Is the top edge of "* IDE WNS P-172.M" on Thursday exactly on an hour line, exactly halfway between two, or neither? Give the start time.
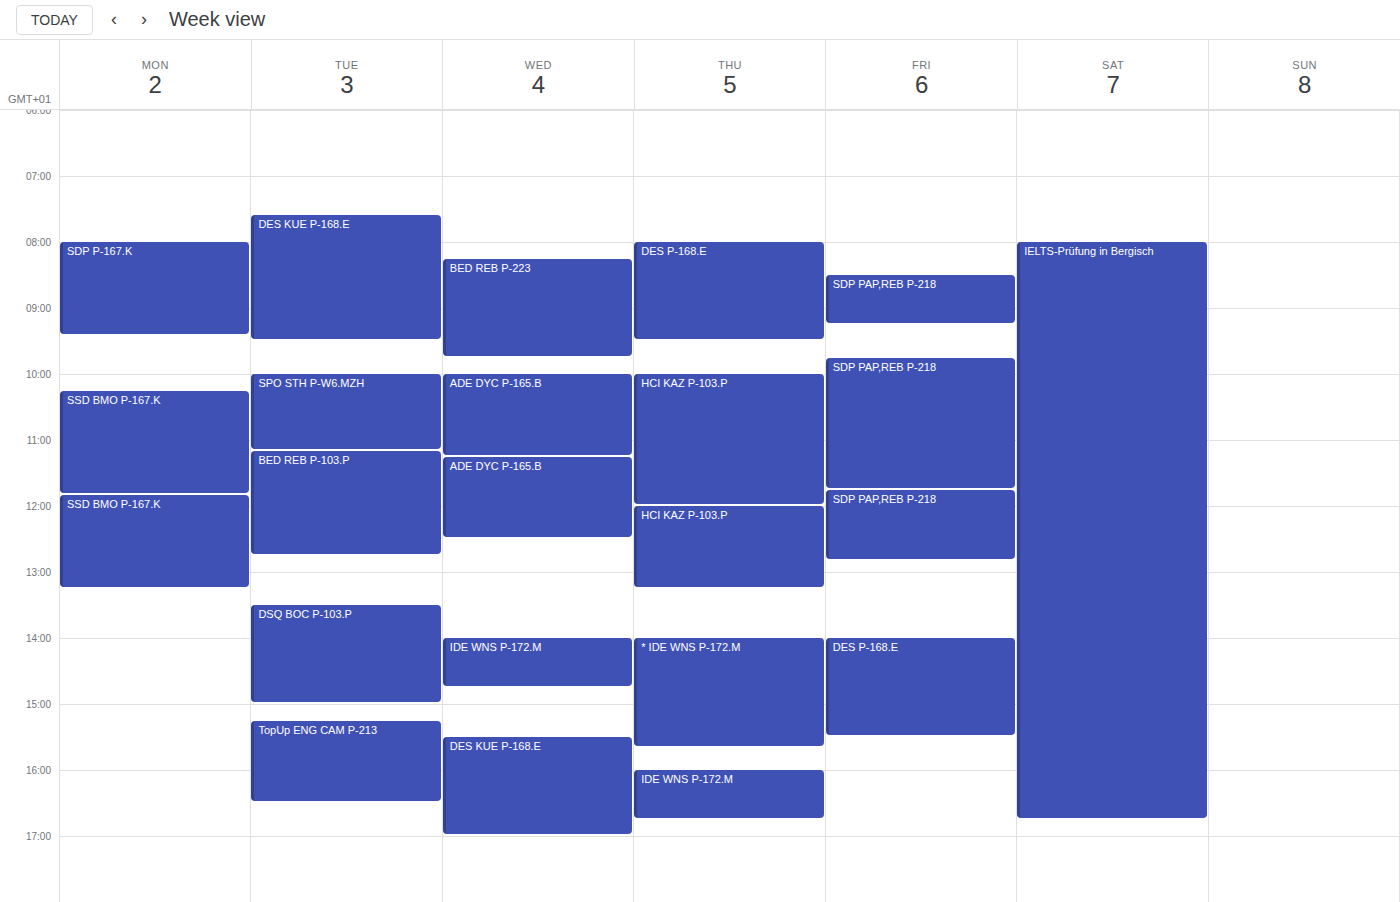
2:00 PM -- exactly on the 2 PM line.